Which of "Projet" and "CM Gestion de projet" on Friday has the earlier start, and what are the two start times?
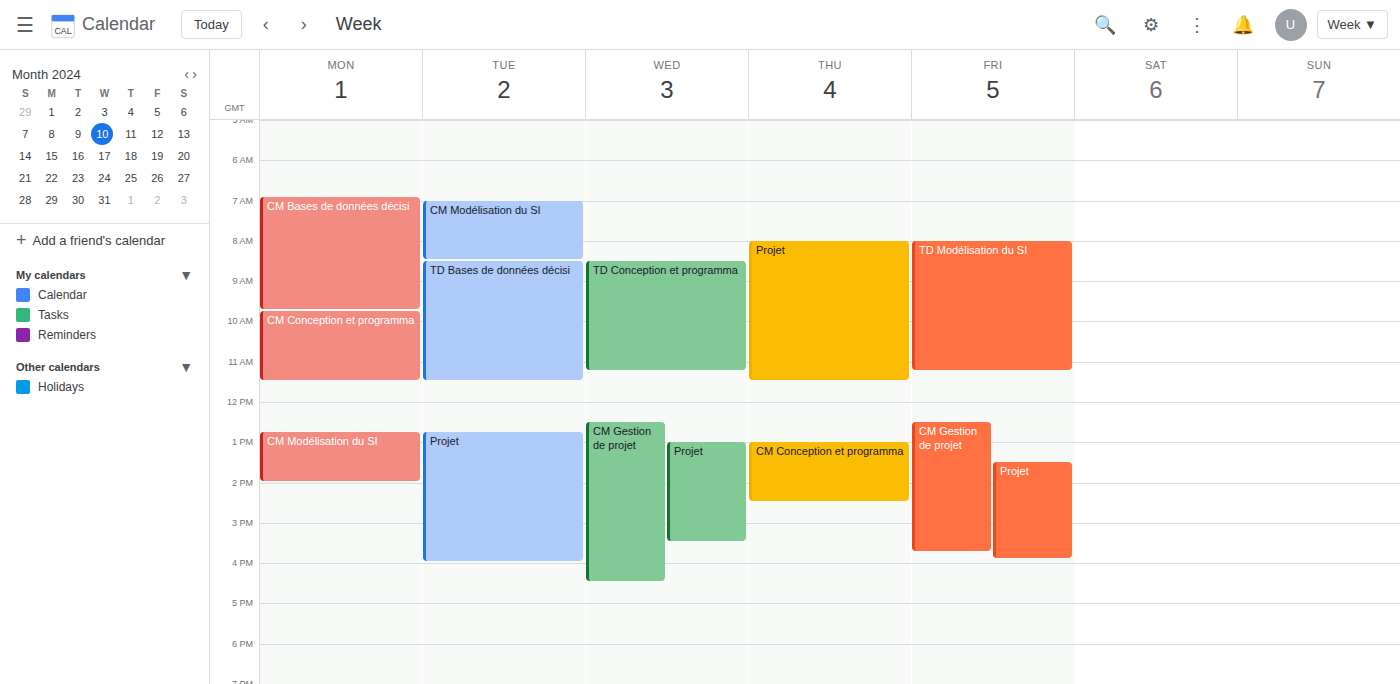
"CM Gestion de projet" 12:30 PM; "Projet" 1:30 PM.